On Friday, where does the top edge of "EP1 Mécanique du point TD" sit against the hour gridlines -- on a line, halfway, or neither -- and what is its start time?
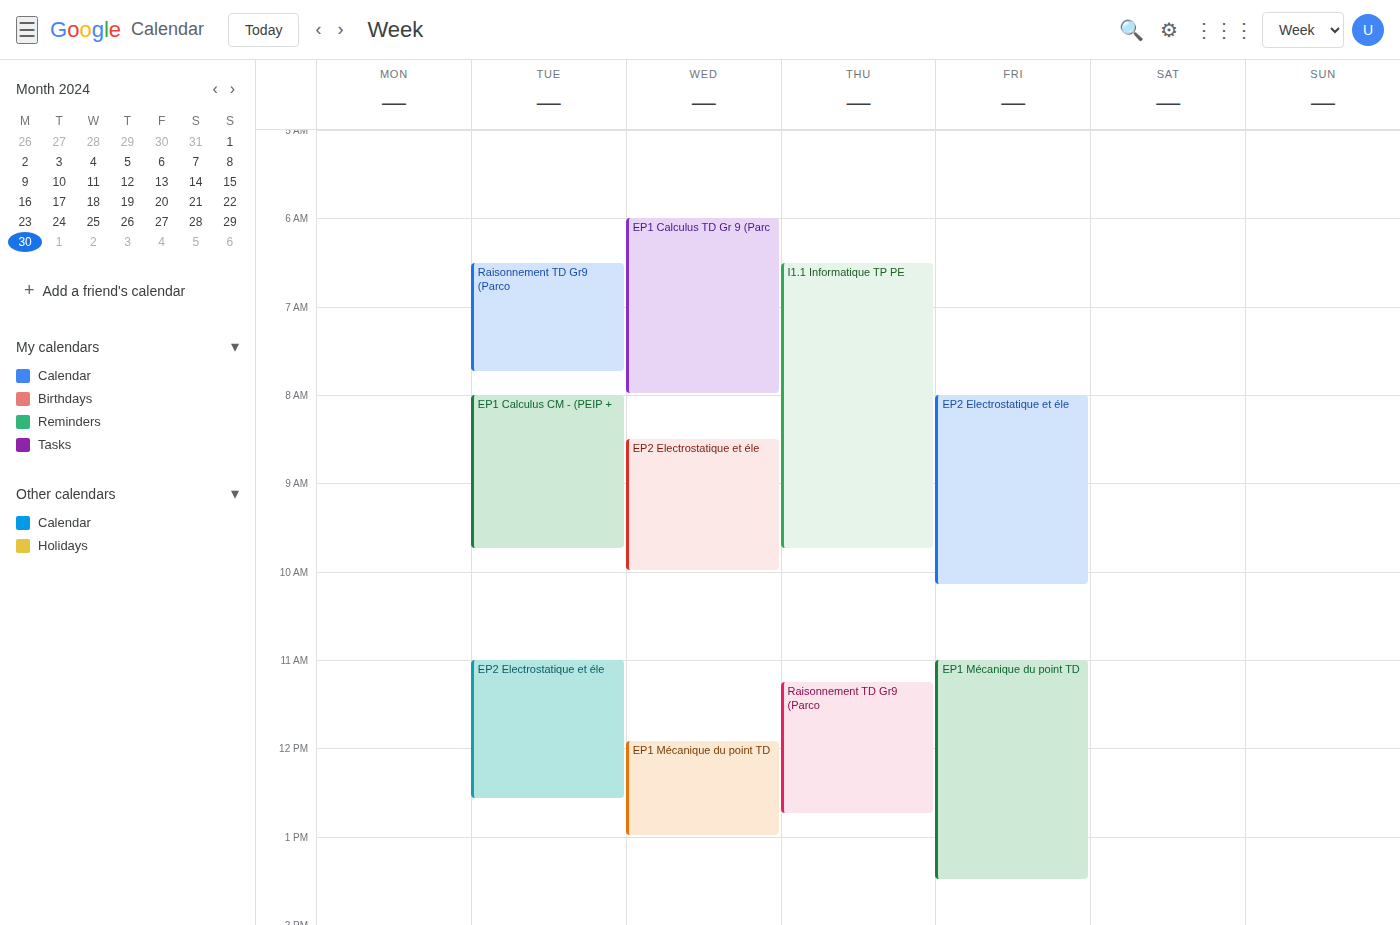
11:00 AM -- exactly on the 11 AM line.